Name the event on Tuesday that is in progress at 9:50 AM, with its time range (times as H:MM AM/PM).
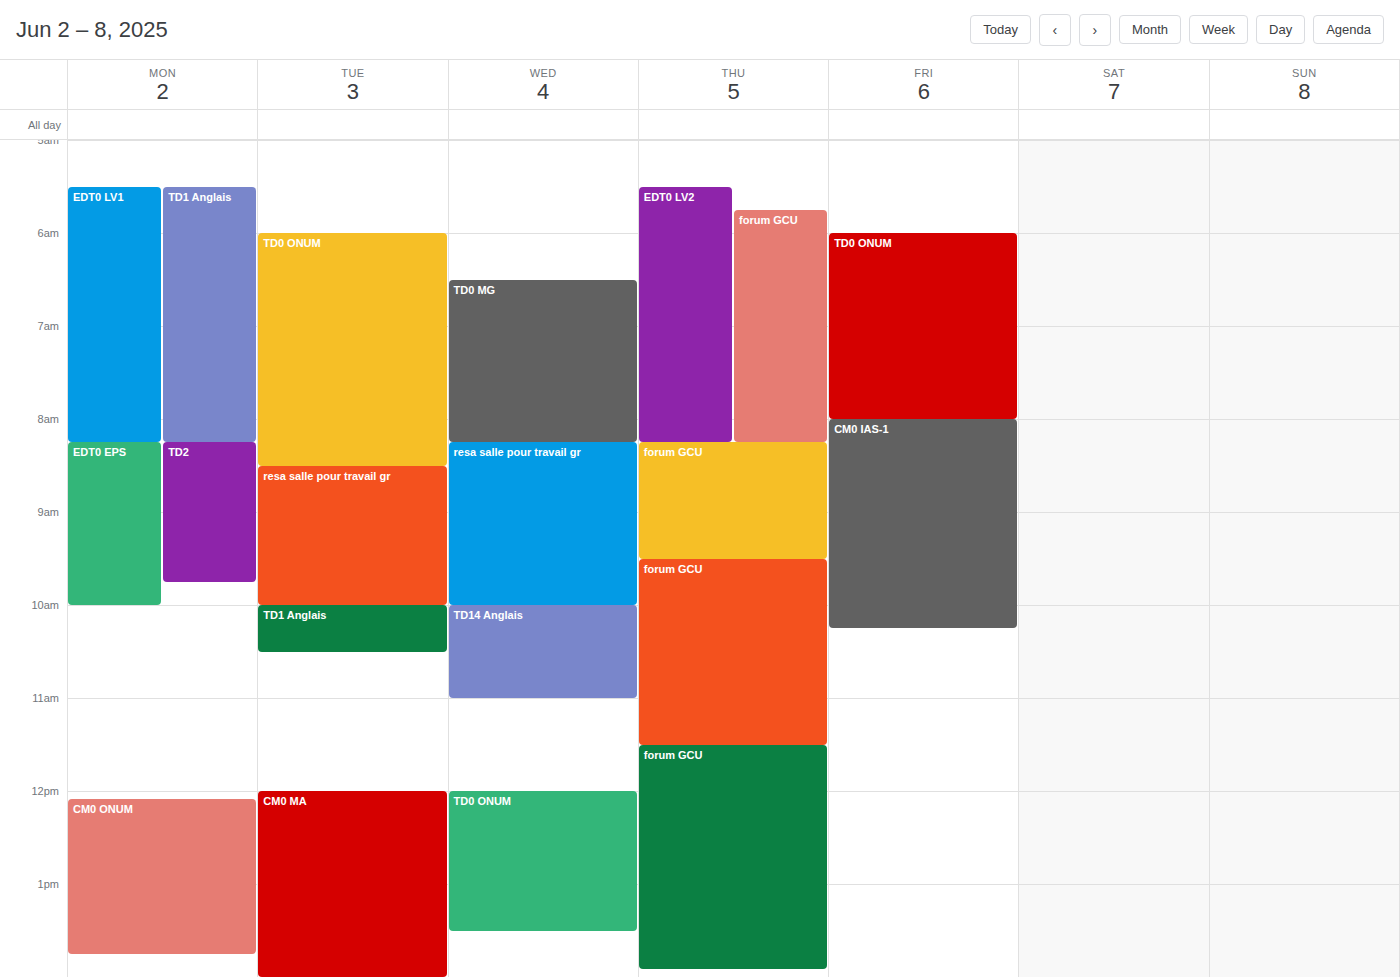
"resa salle pour travail gr", 8:30 AM to 10:00 AM